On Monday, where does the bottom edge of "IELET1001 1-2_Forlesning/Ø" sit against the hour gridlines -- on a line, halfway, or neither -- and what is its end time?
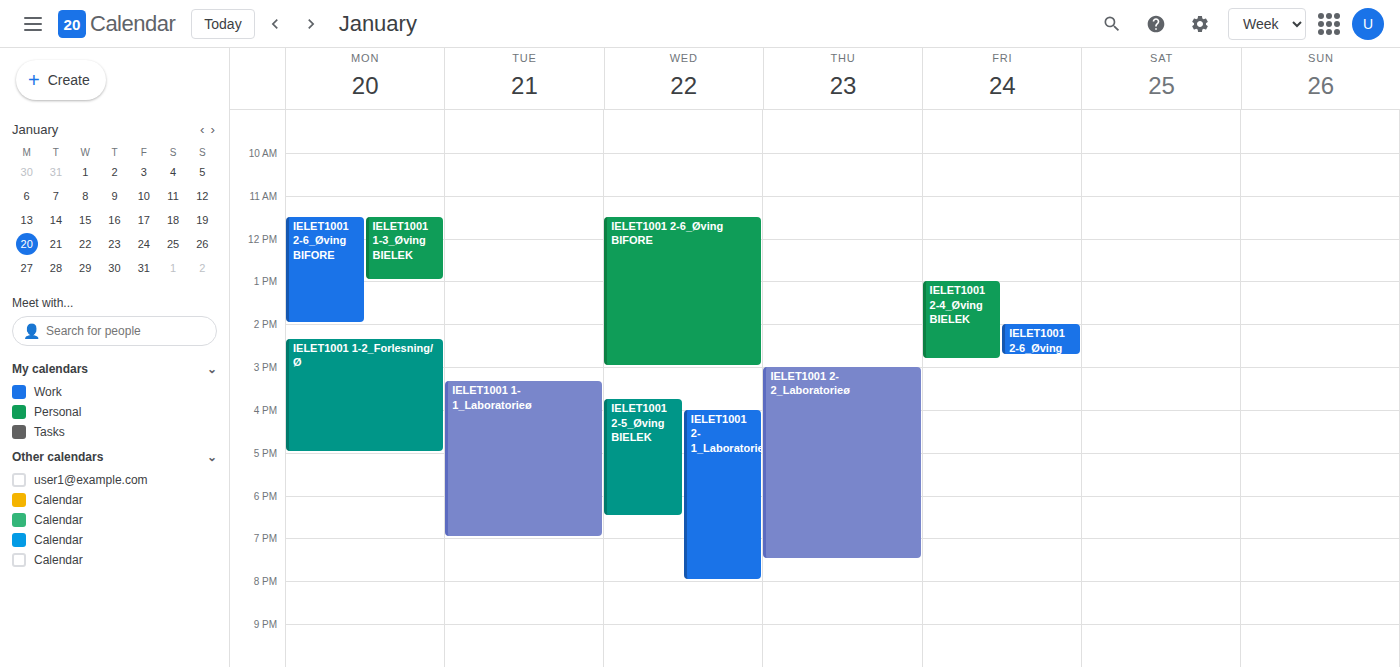
5:00 PM -- exactly on the 5 PM line.